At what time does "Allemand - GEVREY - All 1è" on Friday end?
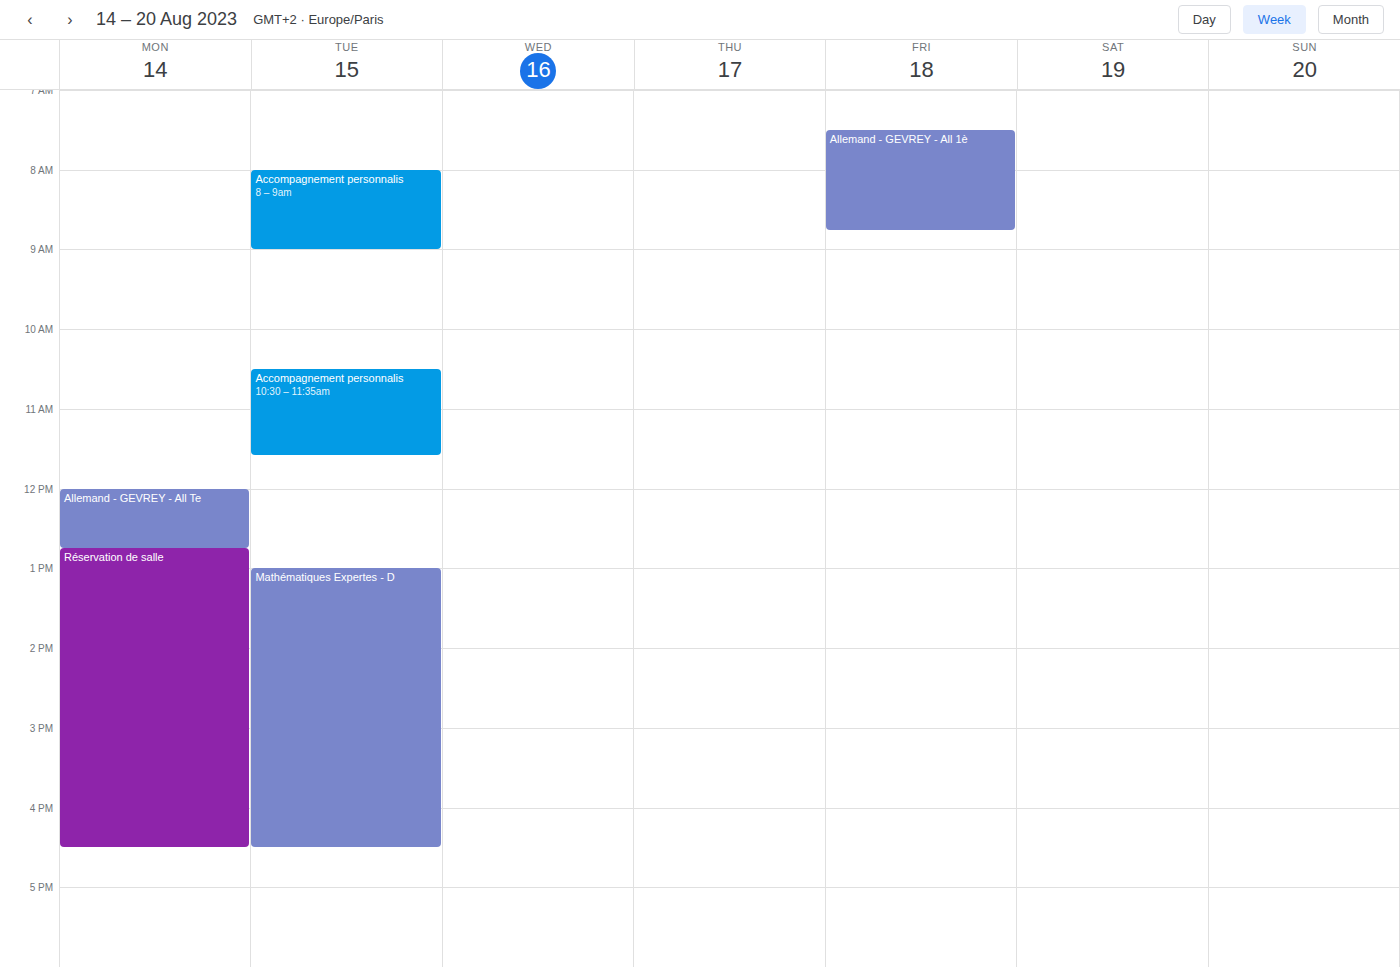
8:45 AM